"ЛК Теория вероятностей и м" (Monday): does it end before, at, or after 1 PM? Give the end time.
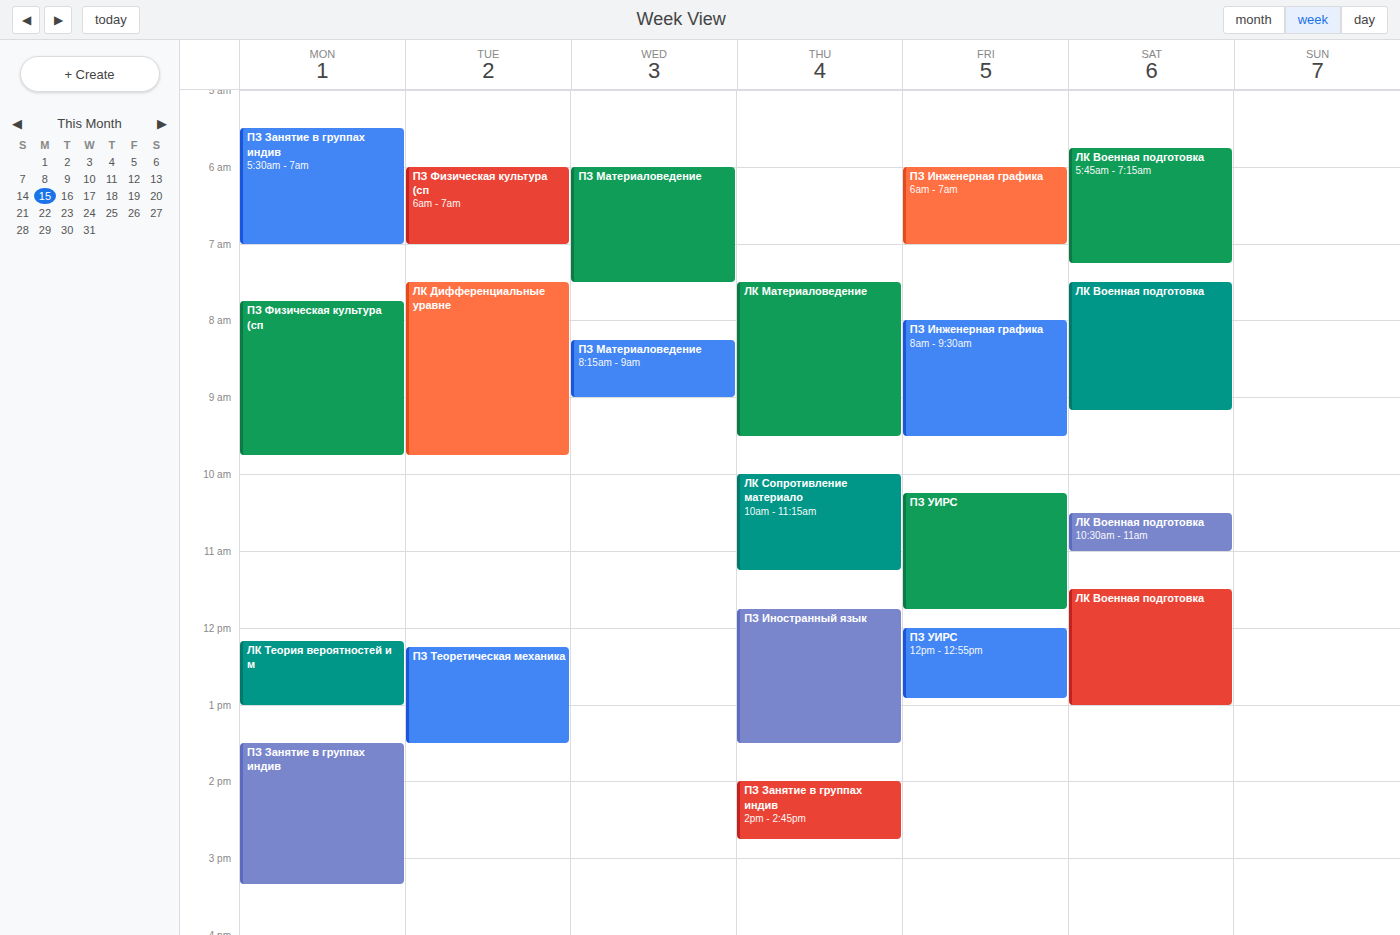
1:00 PM -- exactly at 1 PM, on the 1 PM line.